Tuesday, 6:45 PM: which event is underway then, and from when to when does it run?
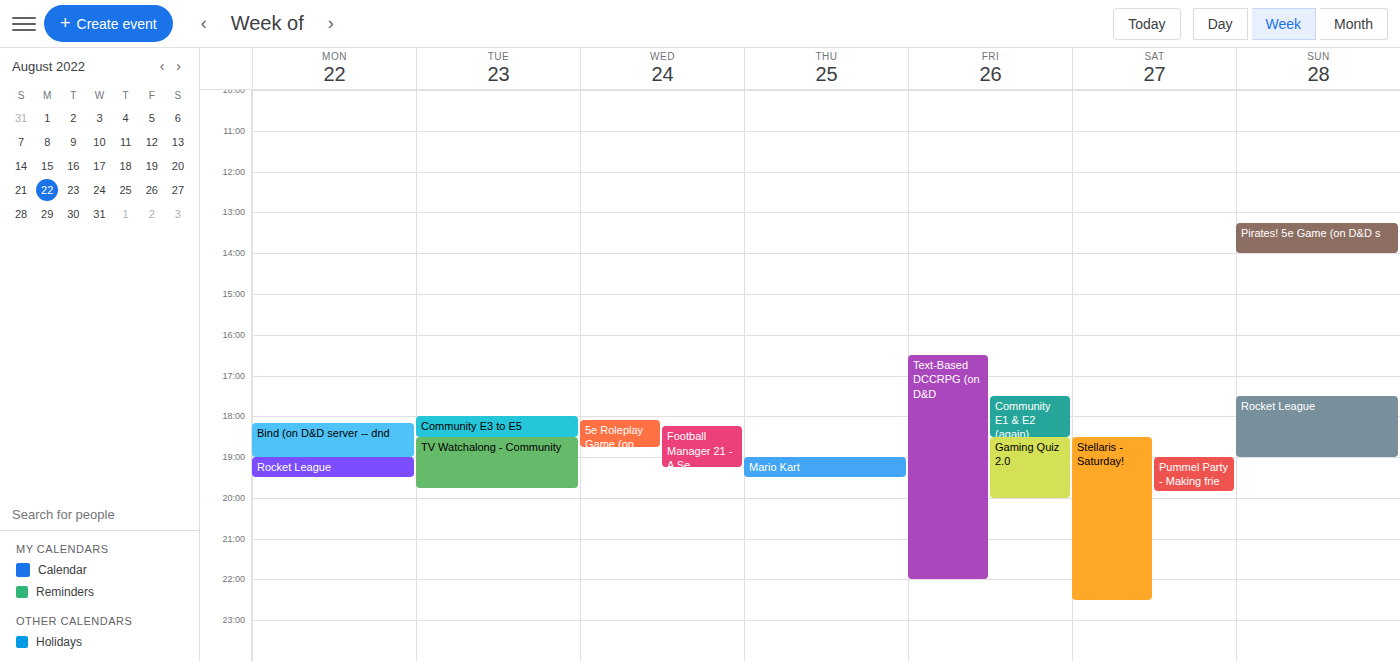
"TV Watchalong - Community", 6:30 PM to 7:45 PM